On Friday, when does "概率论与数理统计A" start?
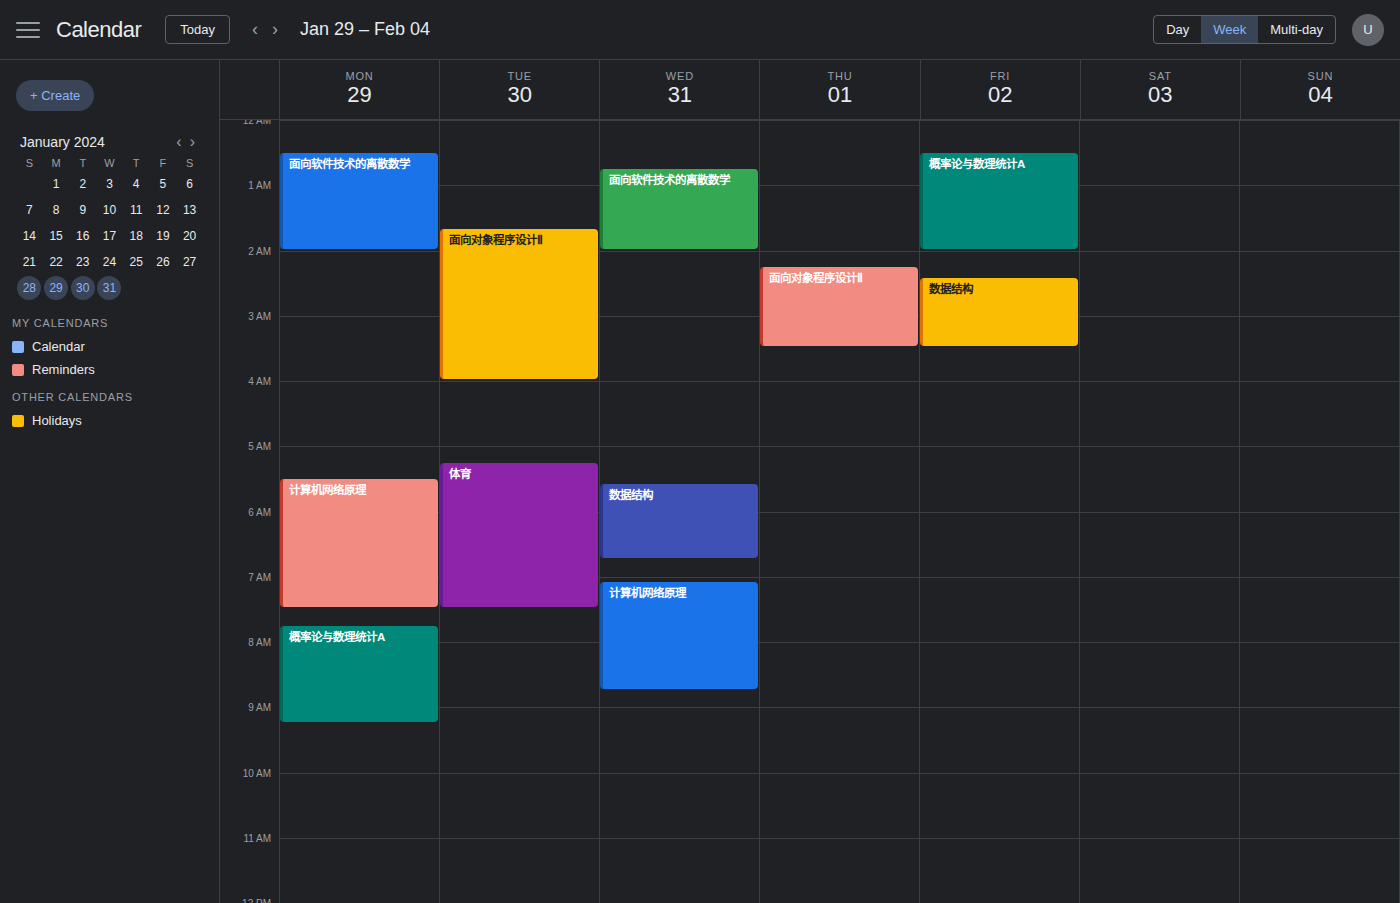
00:30